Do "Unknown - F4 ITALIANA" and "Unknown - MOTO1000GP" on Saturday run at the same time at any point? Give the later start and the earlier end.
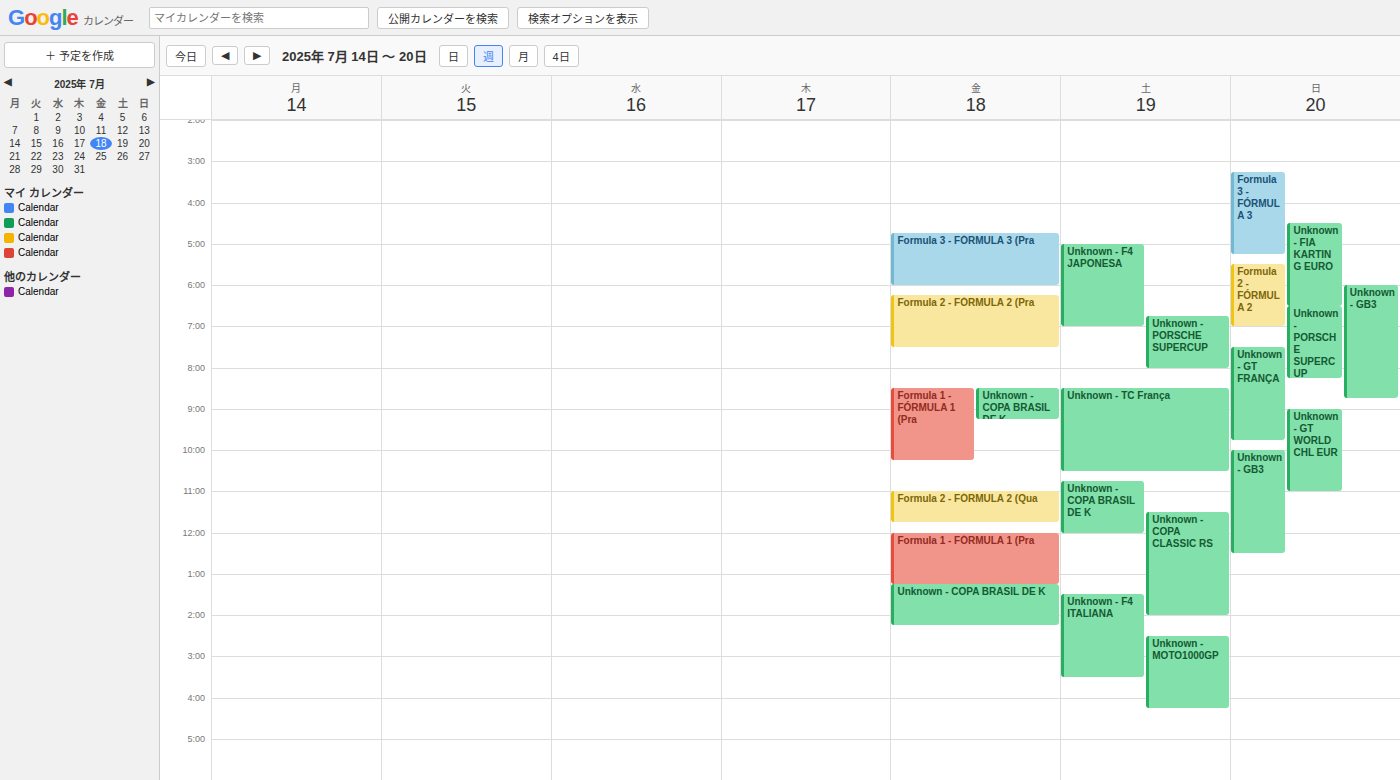
"Unknown - MOTO1000GP" starts at 2:30 PM, before "Unknown - F4 ITALIANA" ends at 3:30 PM -- they overlap.